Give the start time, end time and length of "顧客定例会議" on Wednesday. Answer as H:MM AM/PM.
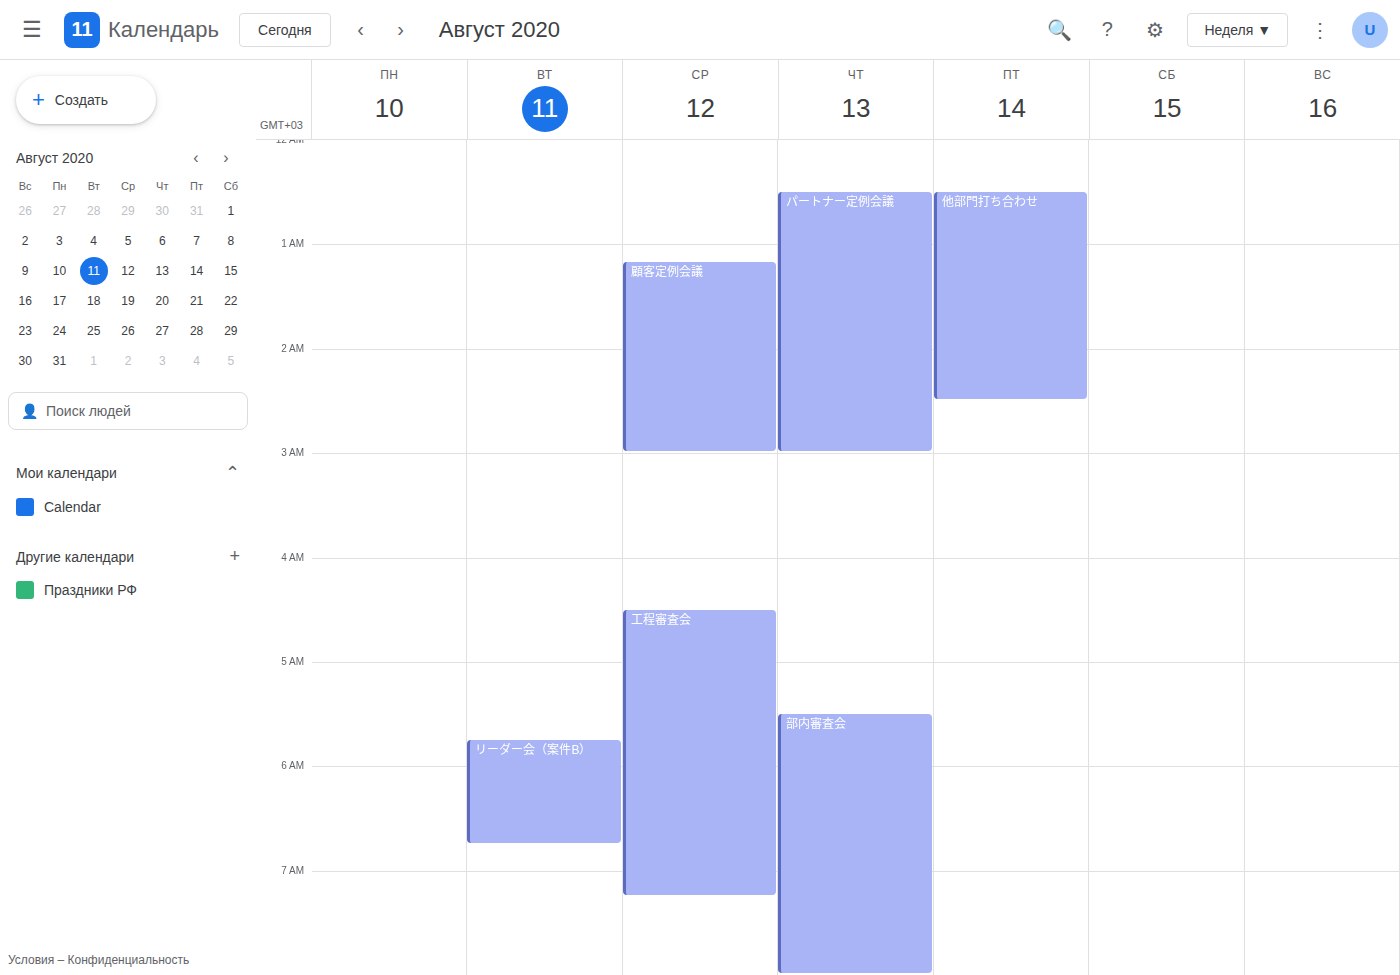
1:10 AM to 3:00 AM, 1 hour 50 minutes